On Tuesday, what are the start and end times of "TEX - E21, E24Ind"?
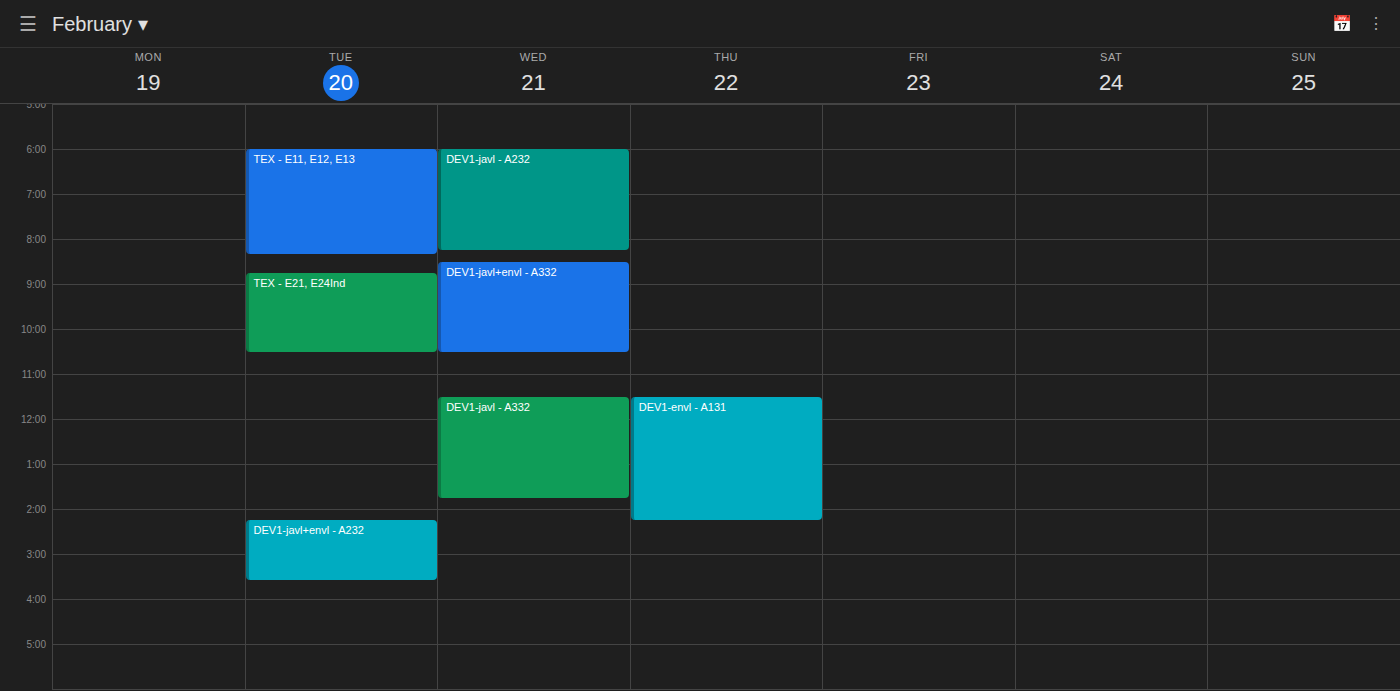
8:45 AM to 10:30 AM